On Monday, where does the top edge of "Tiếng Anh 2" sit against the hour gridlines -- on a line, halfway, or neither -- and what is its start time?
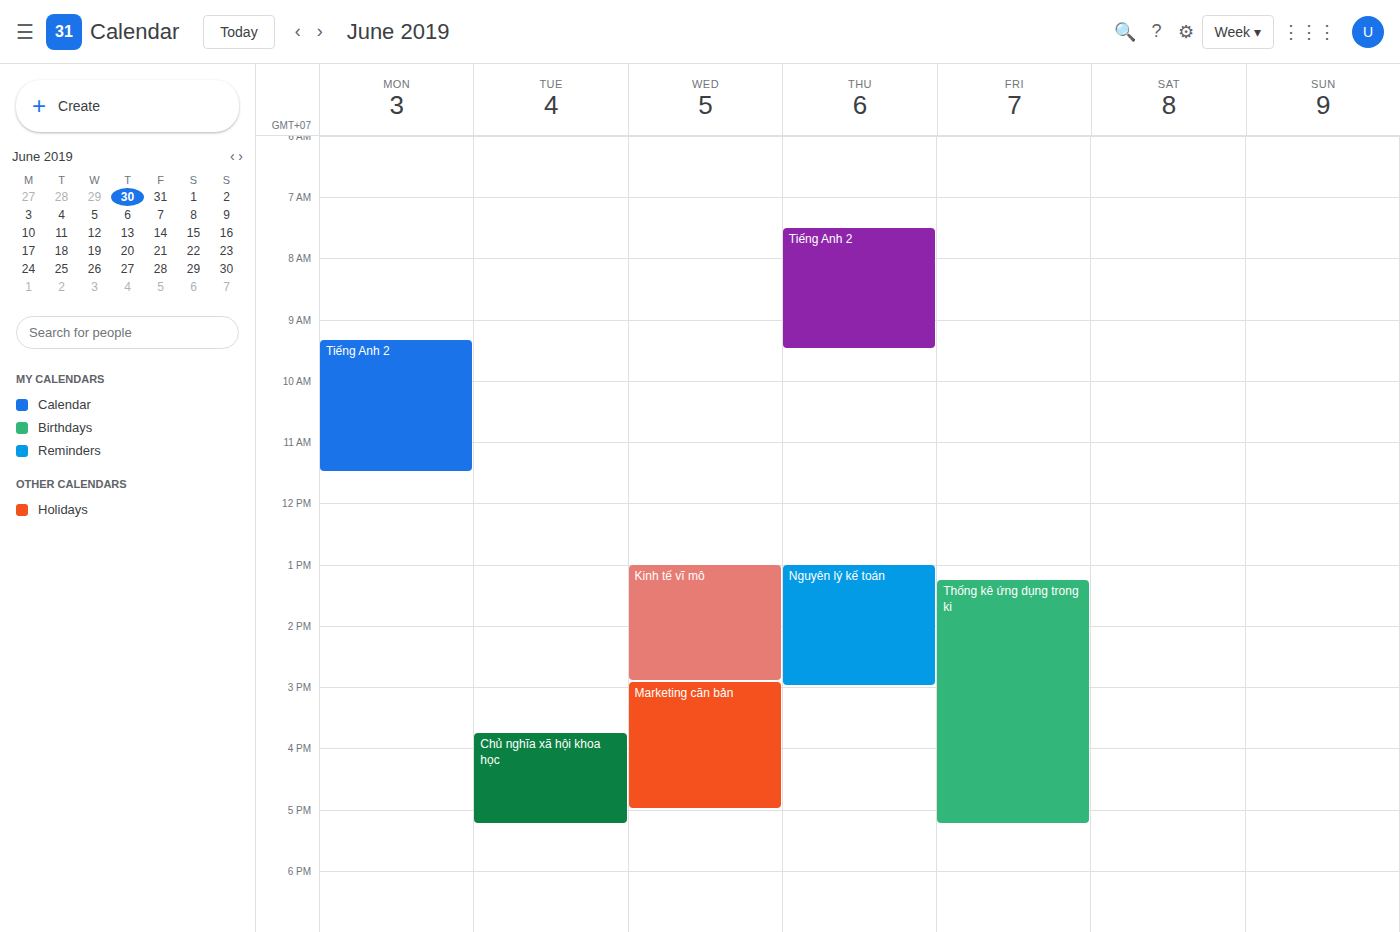
9:20 AM -- neither: 20 minutes below the 9 AM line and 40 minutes above the 10 AM line.